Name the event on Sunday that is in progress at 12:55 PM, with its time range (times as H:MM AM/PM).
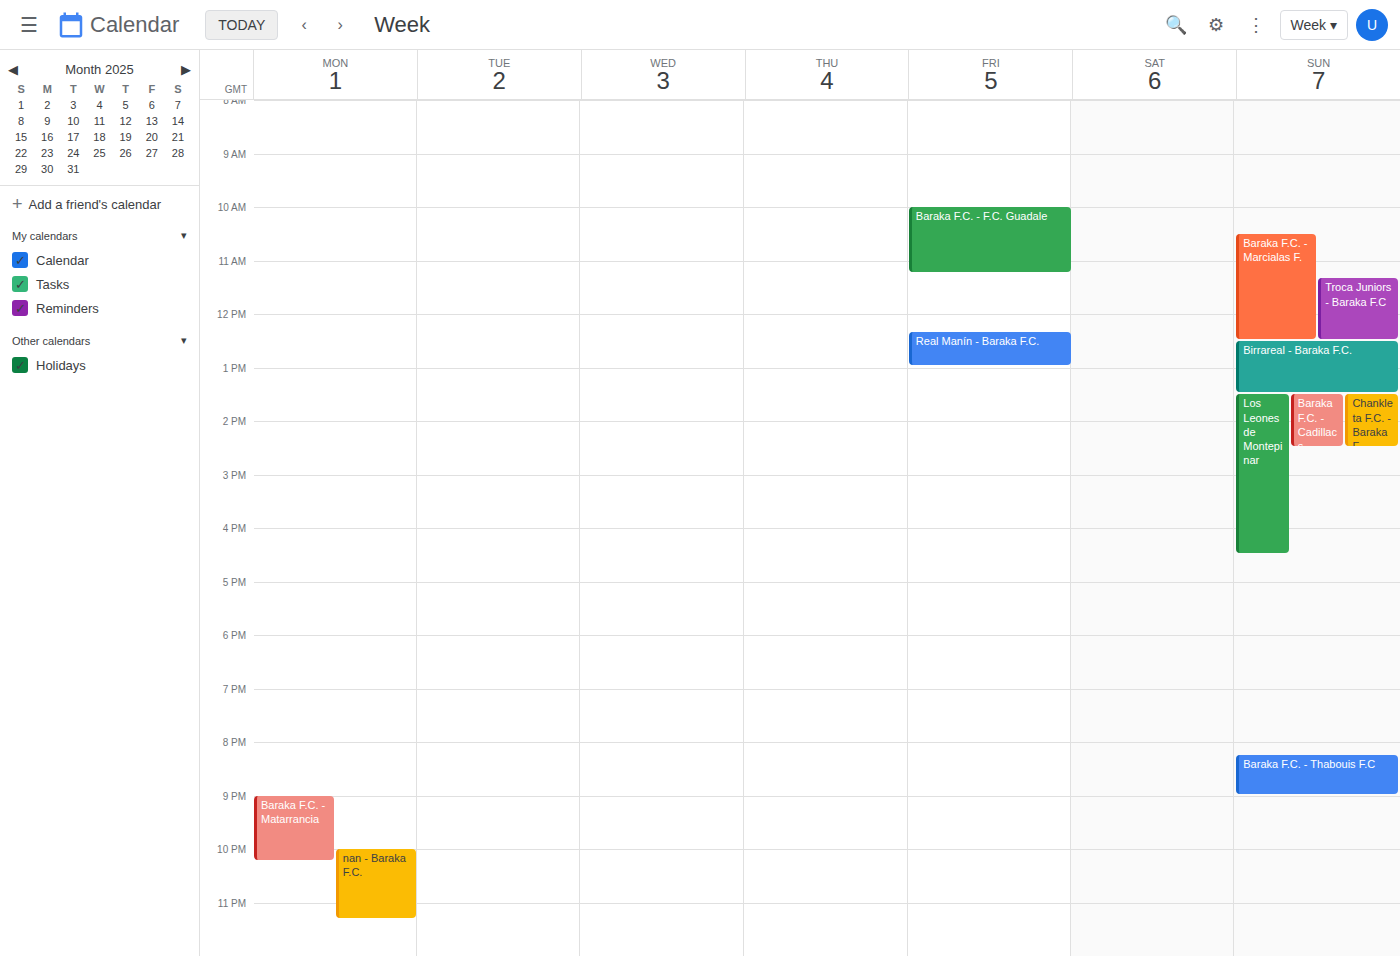
"Birrareal - Baraka F.C.", 12:30 PM to 1:30 PM